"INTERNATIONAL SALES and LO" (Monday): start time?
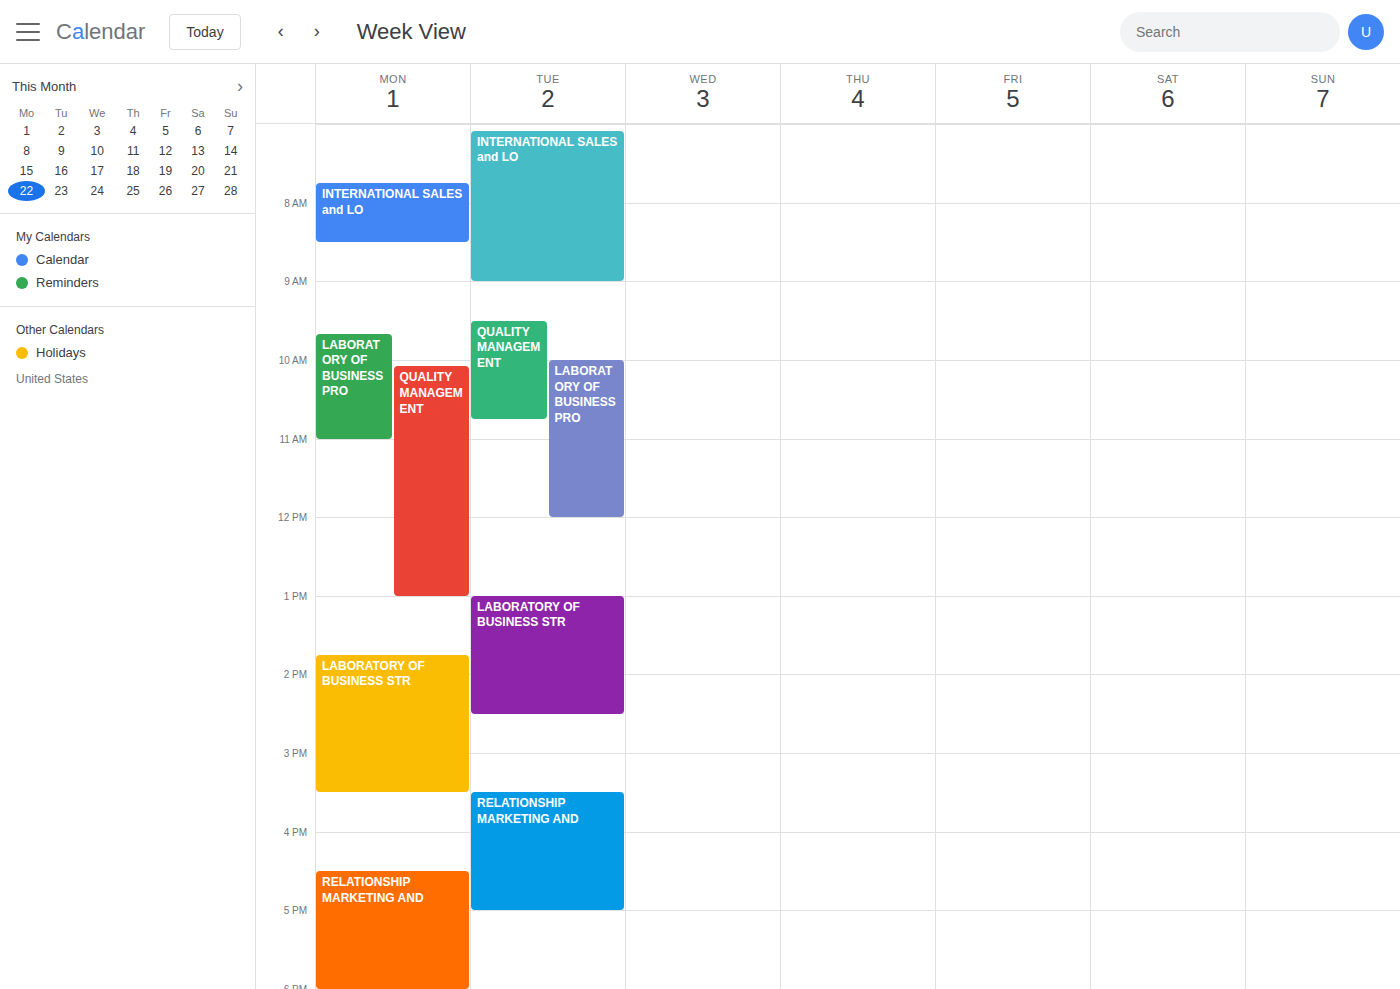
7:45 AM